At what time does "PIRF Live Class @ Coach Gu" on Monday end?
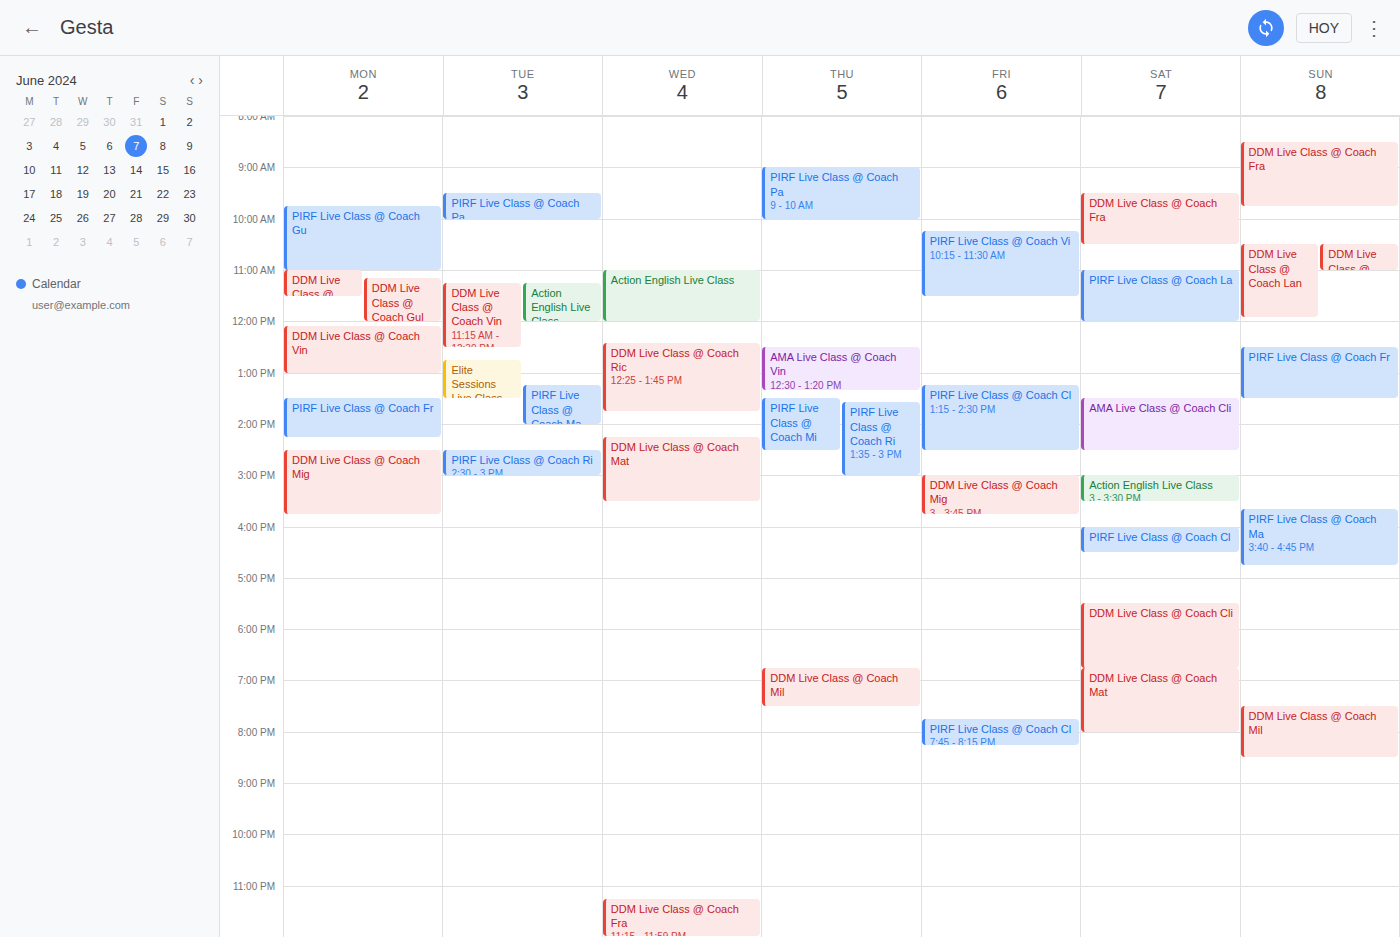
11:00 AM